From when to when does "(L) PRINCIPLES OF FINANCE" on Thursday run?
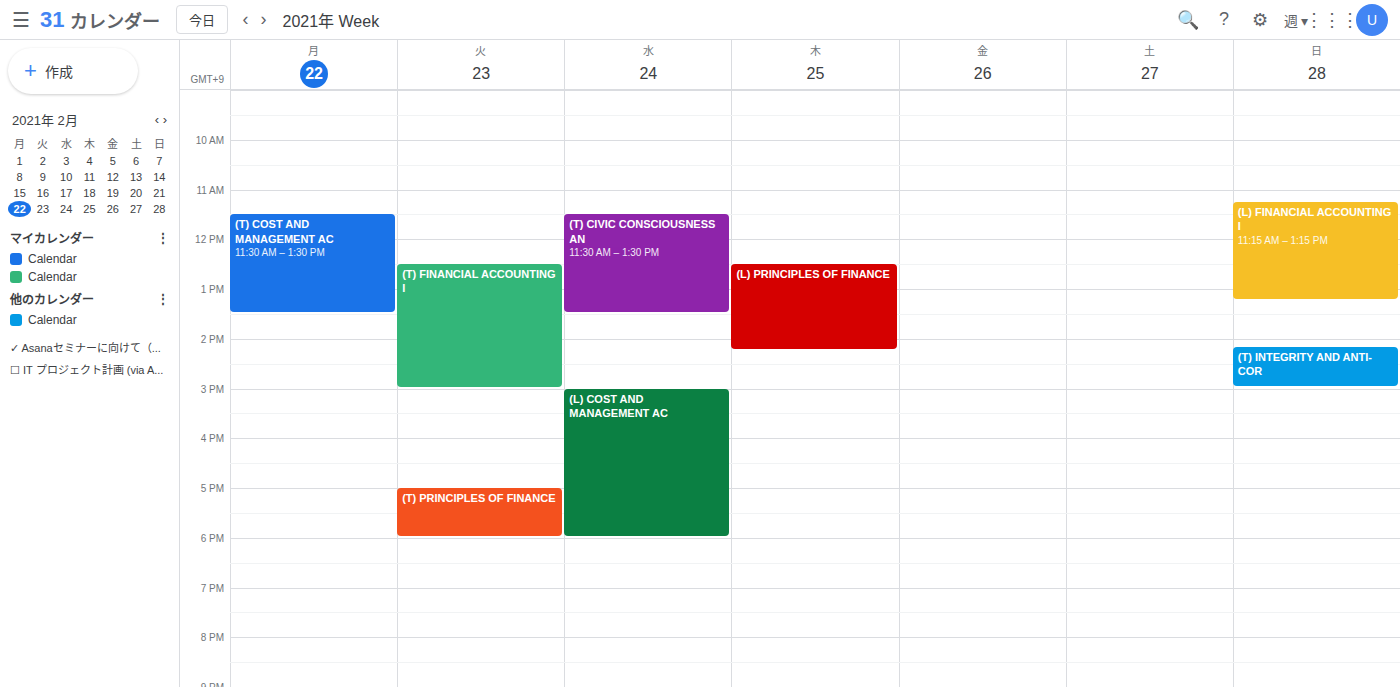
12:30 PM to 2:15 PM